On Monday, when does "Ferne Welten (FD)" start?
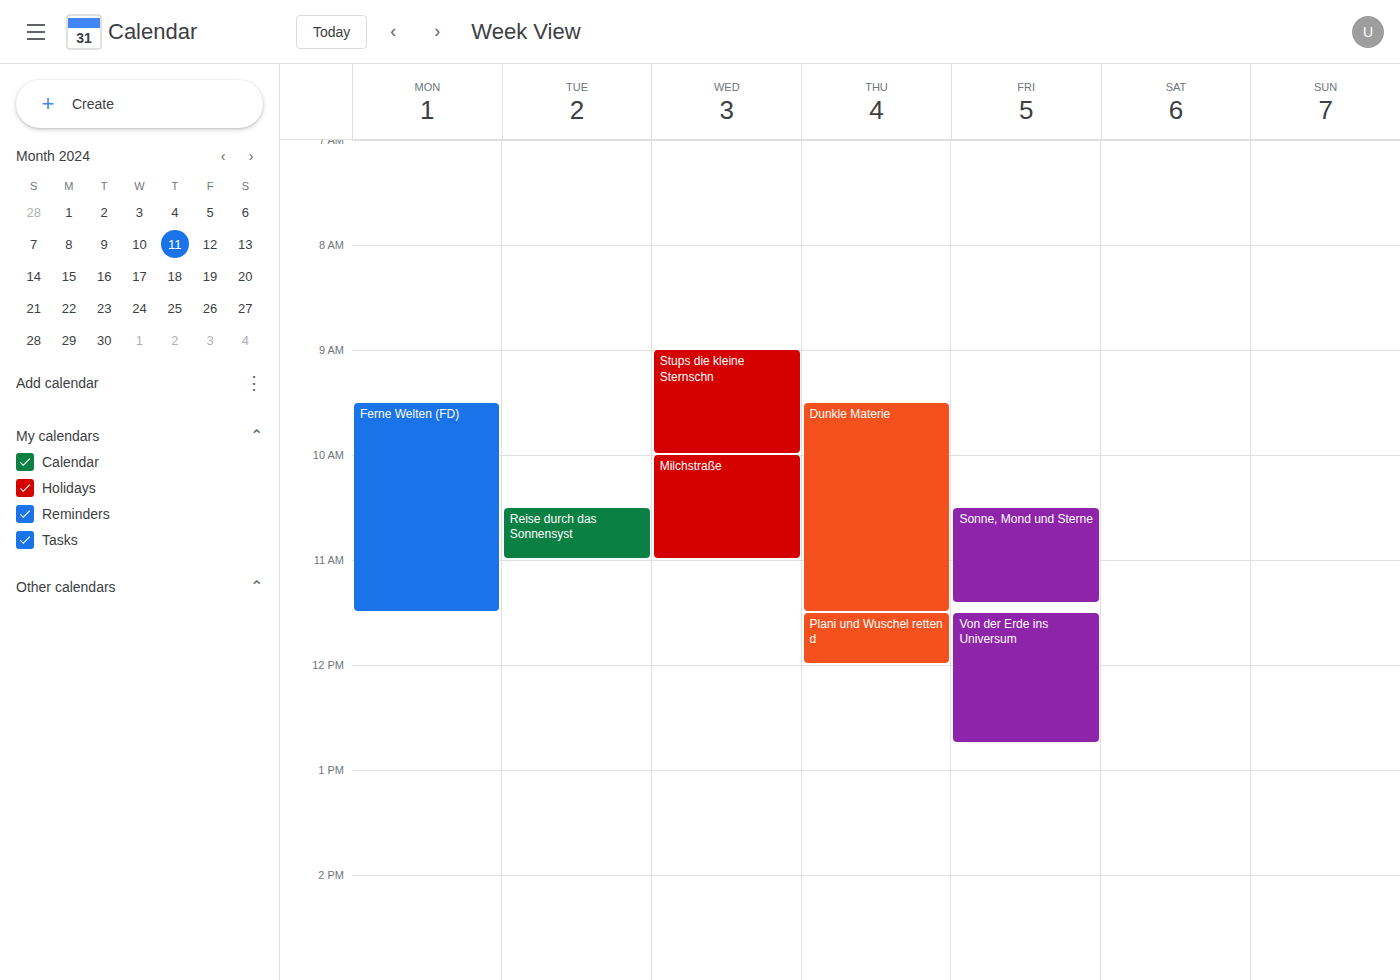
9:30 AM